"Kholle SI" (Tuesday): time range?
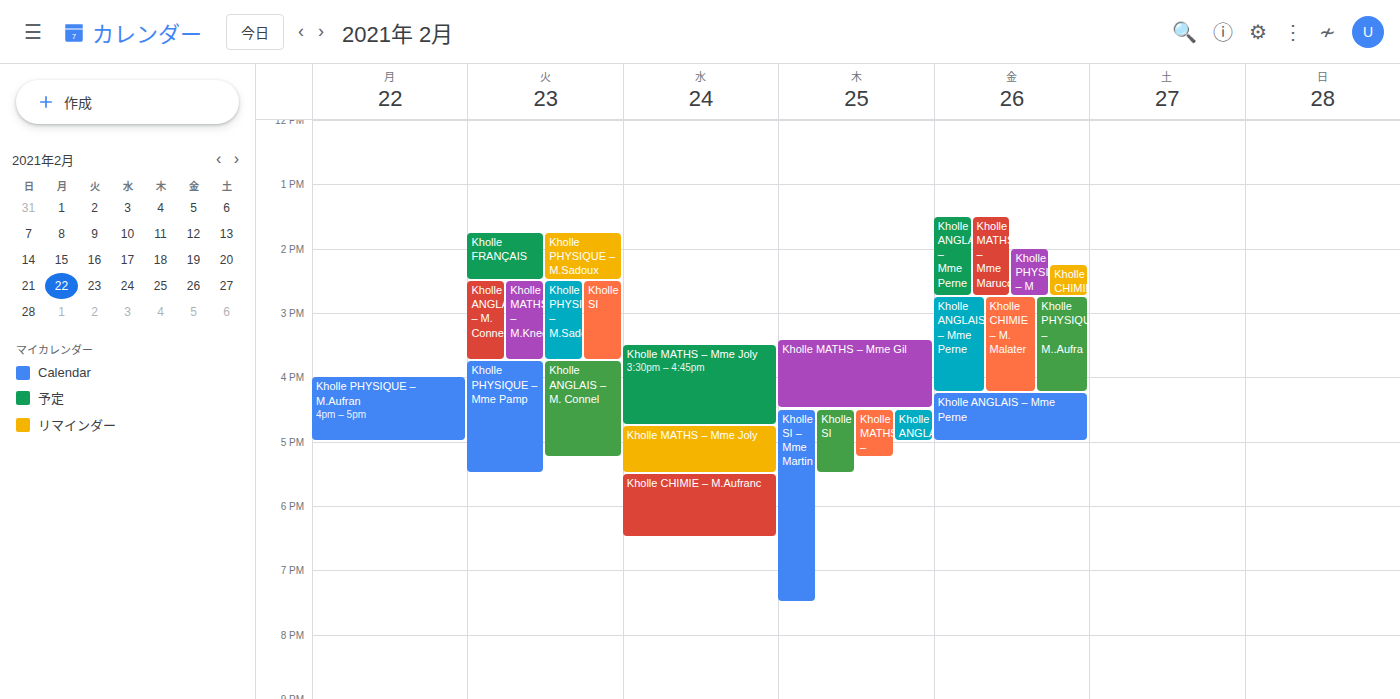
2:30 PM to 3:45 PM